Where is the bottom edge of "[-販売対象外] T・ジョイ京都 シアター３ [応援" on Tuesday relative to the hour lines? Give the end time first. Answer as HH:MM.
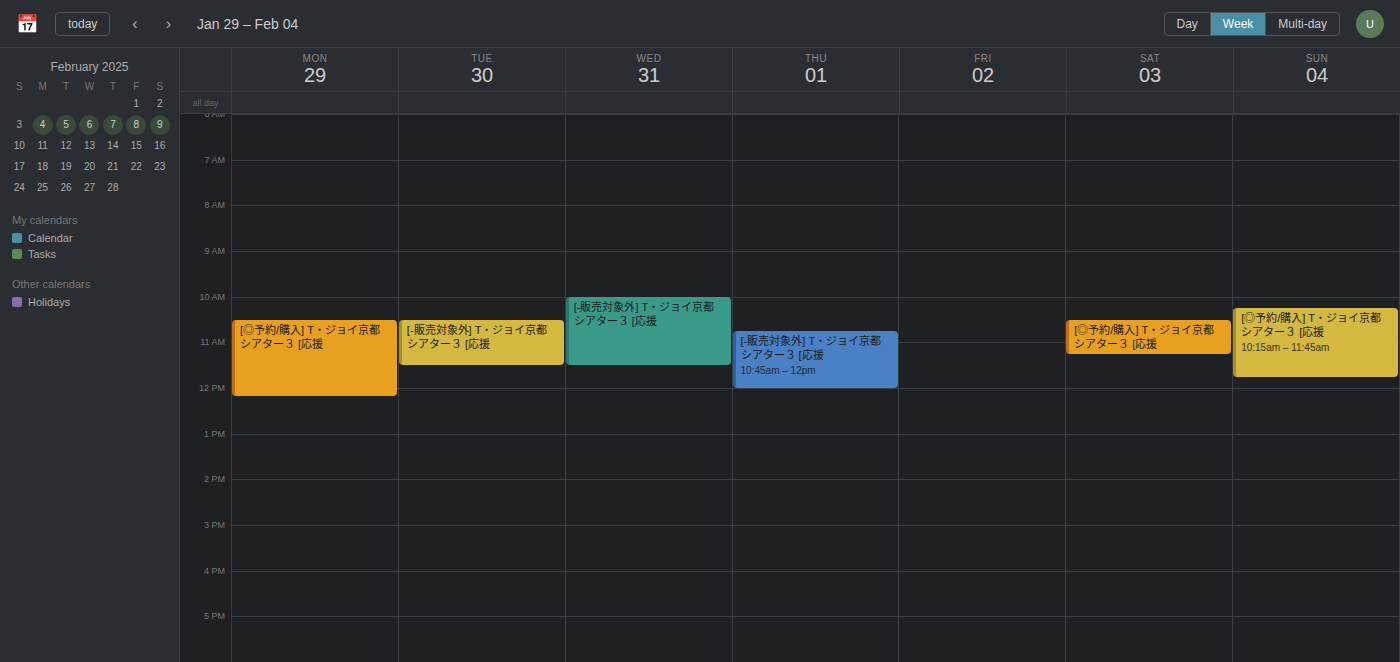
11:30 -- halfway between the 11:00 and 12:00 lines.